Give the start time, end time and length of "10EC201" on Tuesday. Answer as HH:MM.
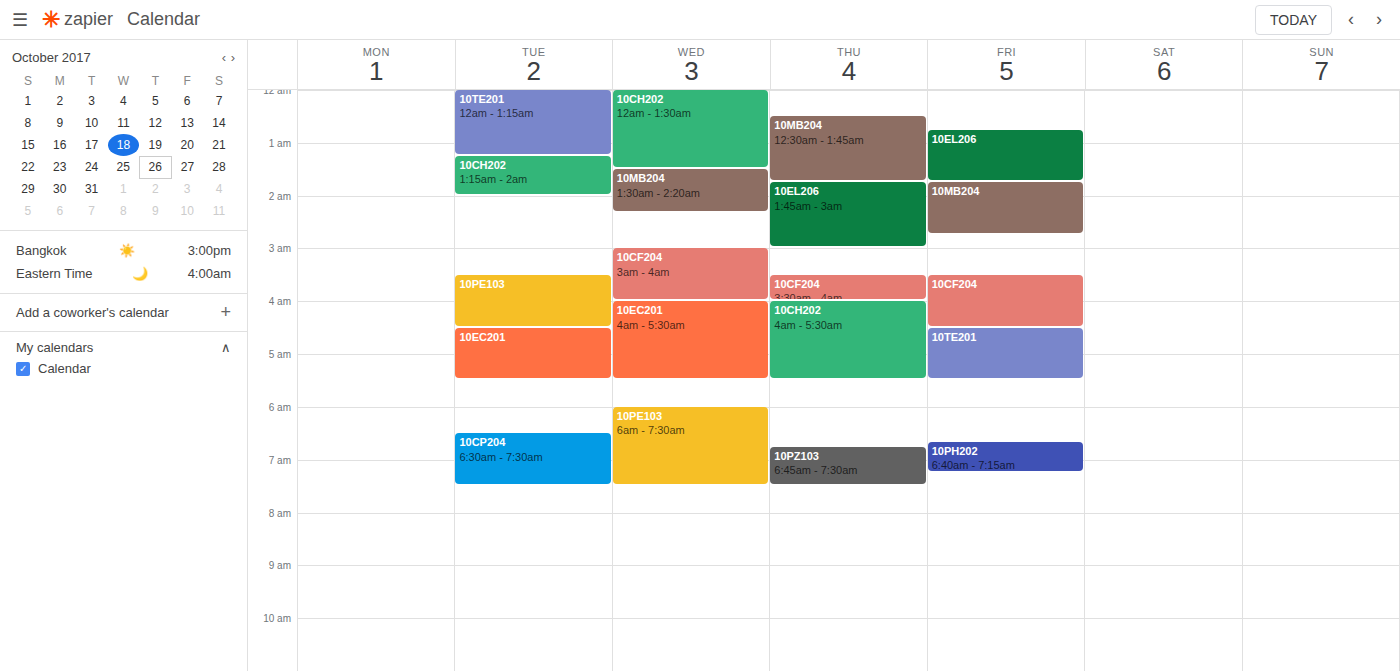
04:30 to 05:30, 1 hour